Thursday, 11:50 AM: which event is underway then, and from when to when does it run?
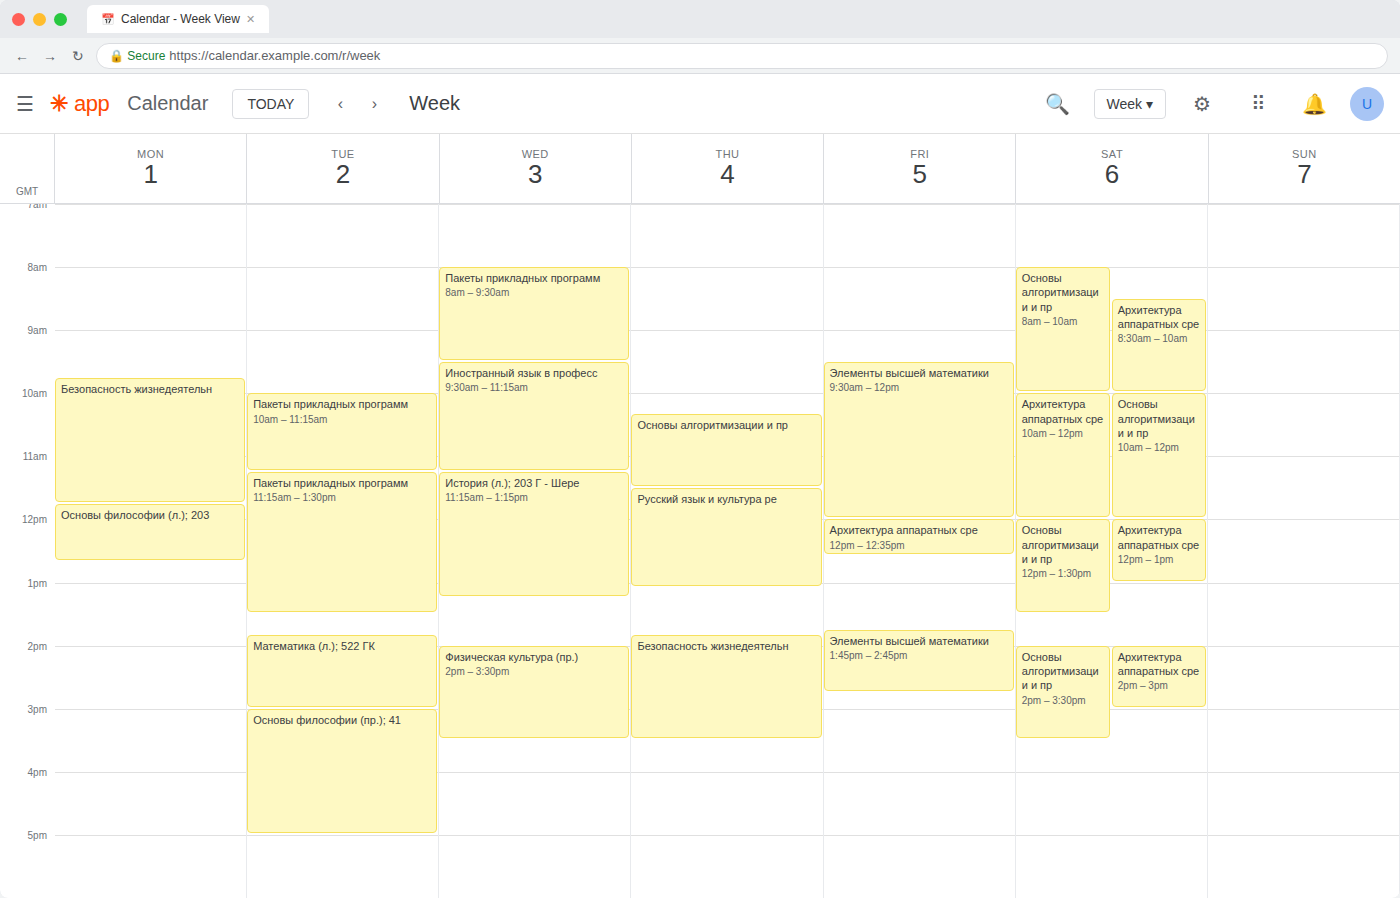
"Русский язык и культура ре", 11:30 AM to 1:05 PM